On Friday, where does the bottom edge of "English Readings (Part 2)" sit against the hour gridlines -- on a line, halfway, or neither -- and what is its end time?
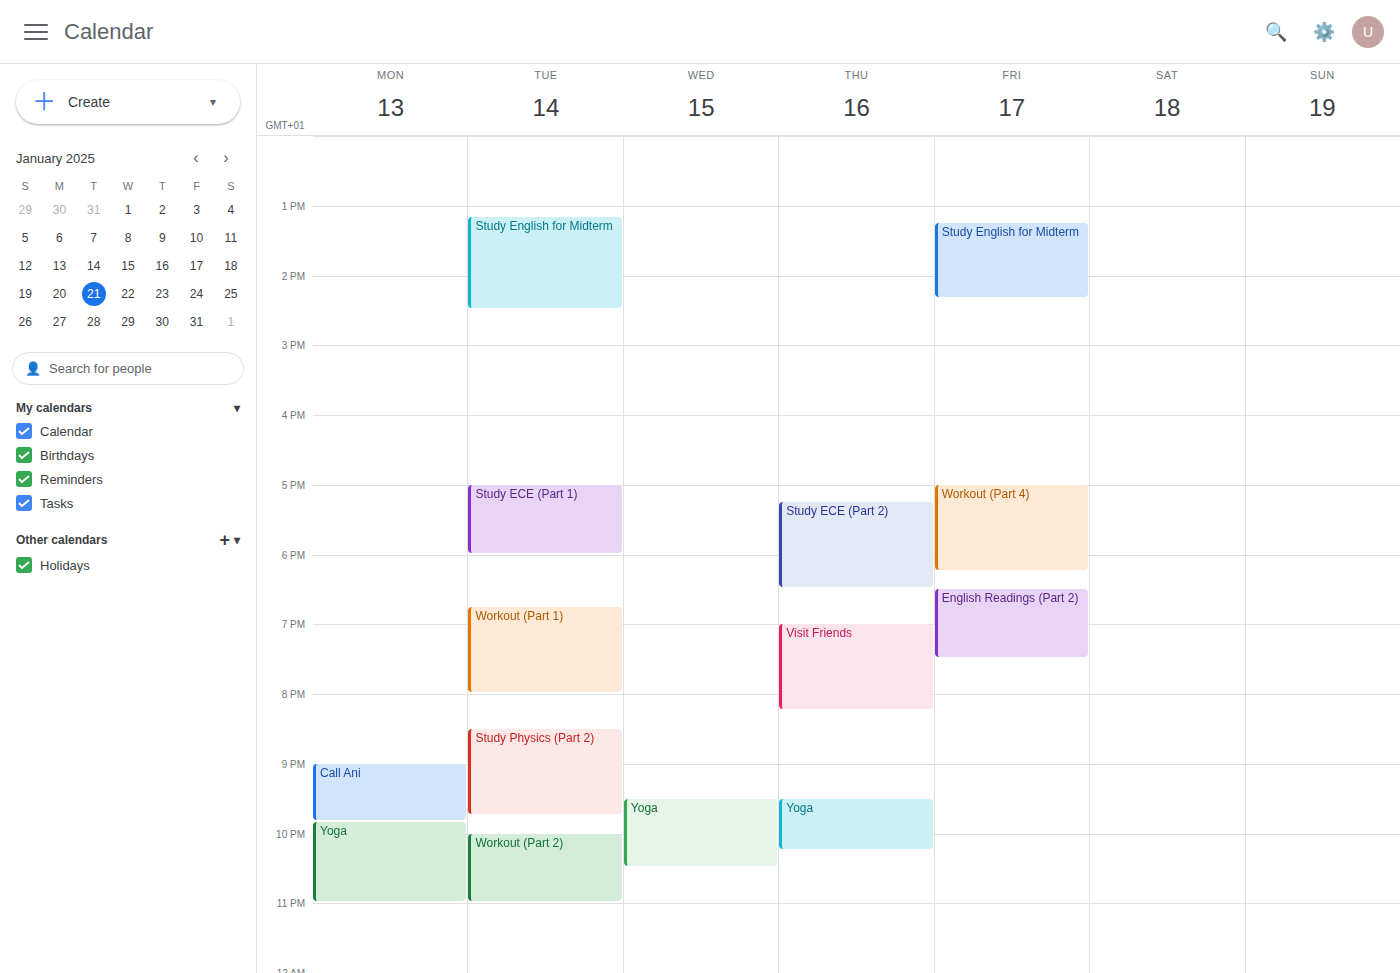
7:30 PM -- halfway between the 7 PM and 8 PM lines.